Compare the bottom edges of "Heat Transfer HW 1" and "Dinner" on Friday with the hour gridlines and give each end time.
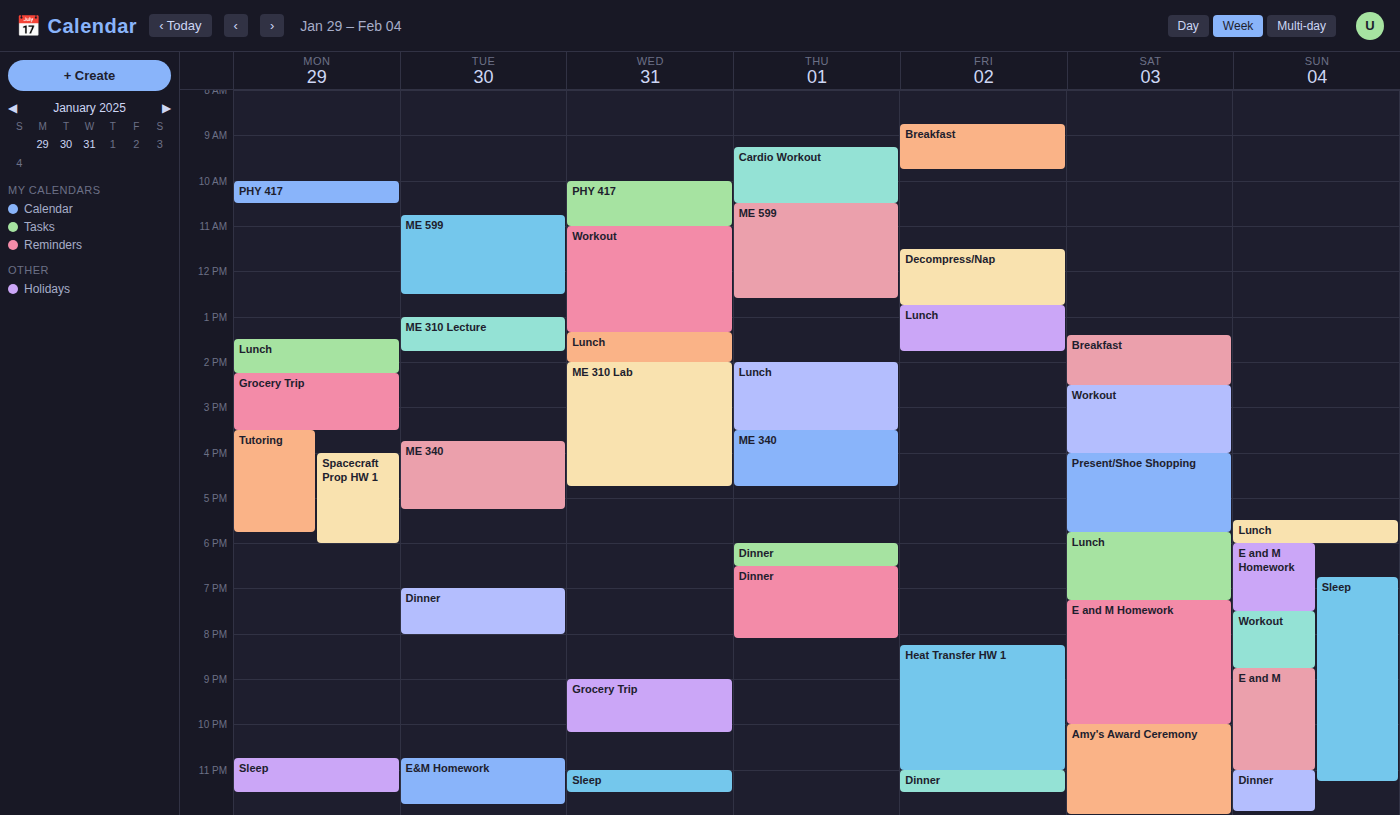
"Heat Transfer HW 1": 11:00 PM, exactly on the 11 PM line. "Dinner": 11:30 PM, halfway between the 11 PM and 12 AM lines.